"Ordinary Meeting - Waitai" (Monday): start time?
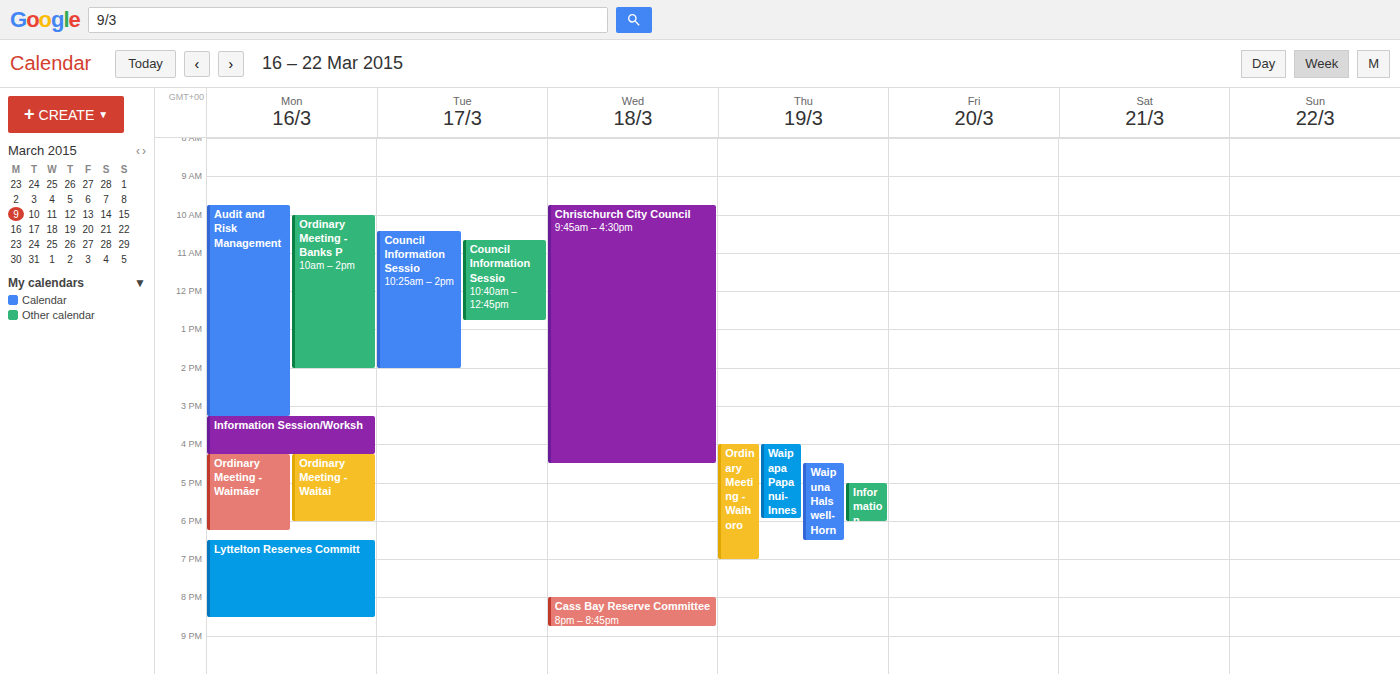
16:15